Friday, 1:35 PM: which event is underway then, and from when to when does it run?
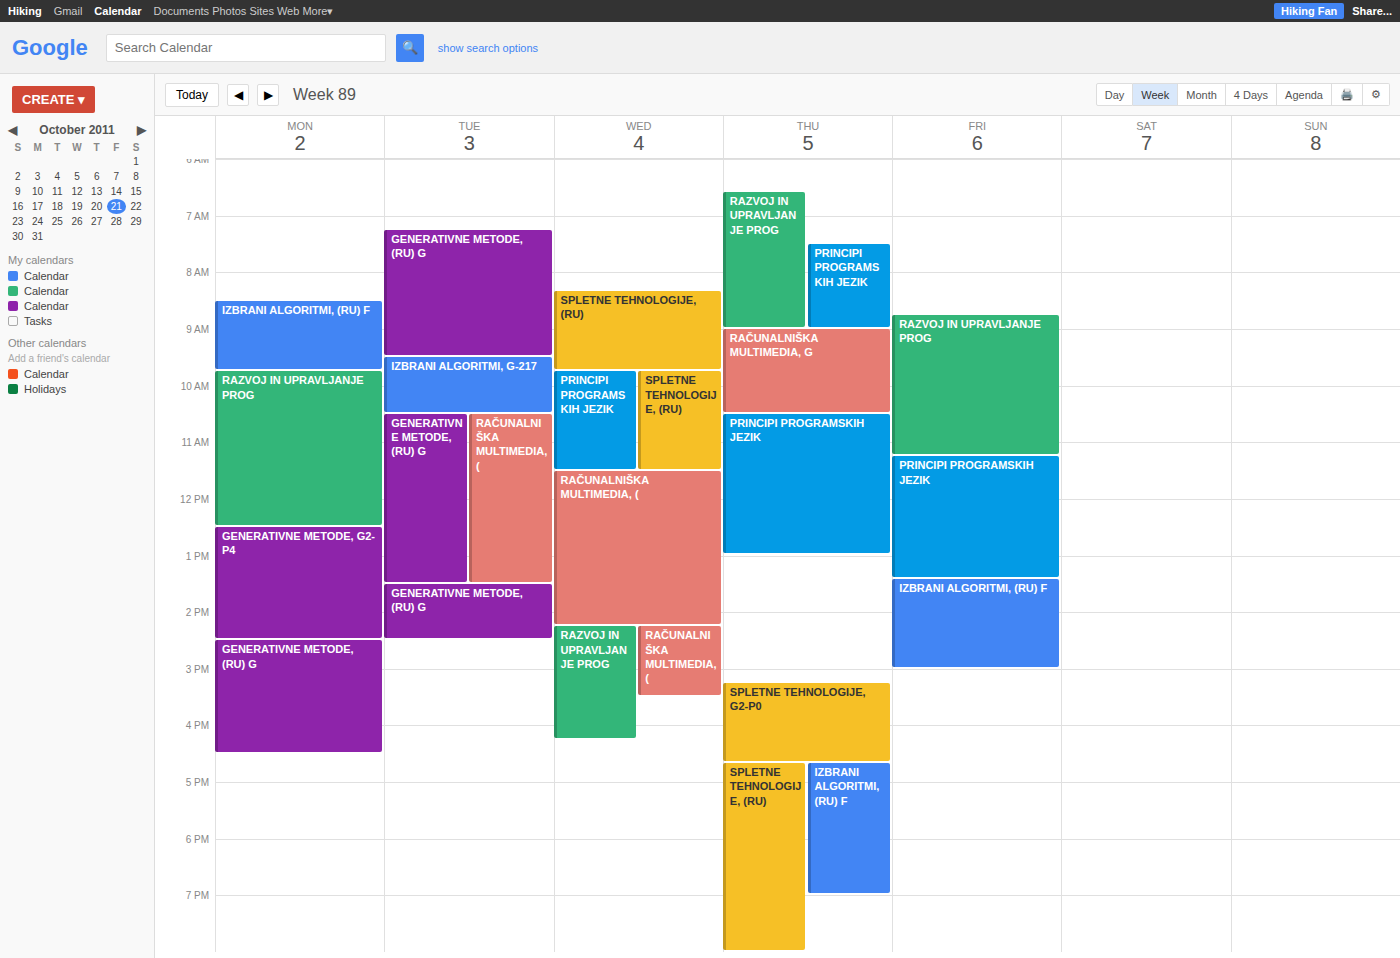
"IZBRANI ALGORITMI, (RU) F", 1:25 PM to 3:00 PM